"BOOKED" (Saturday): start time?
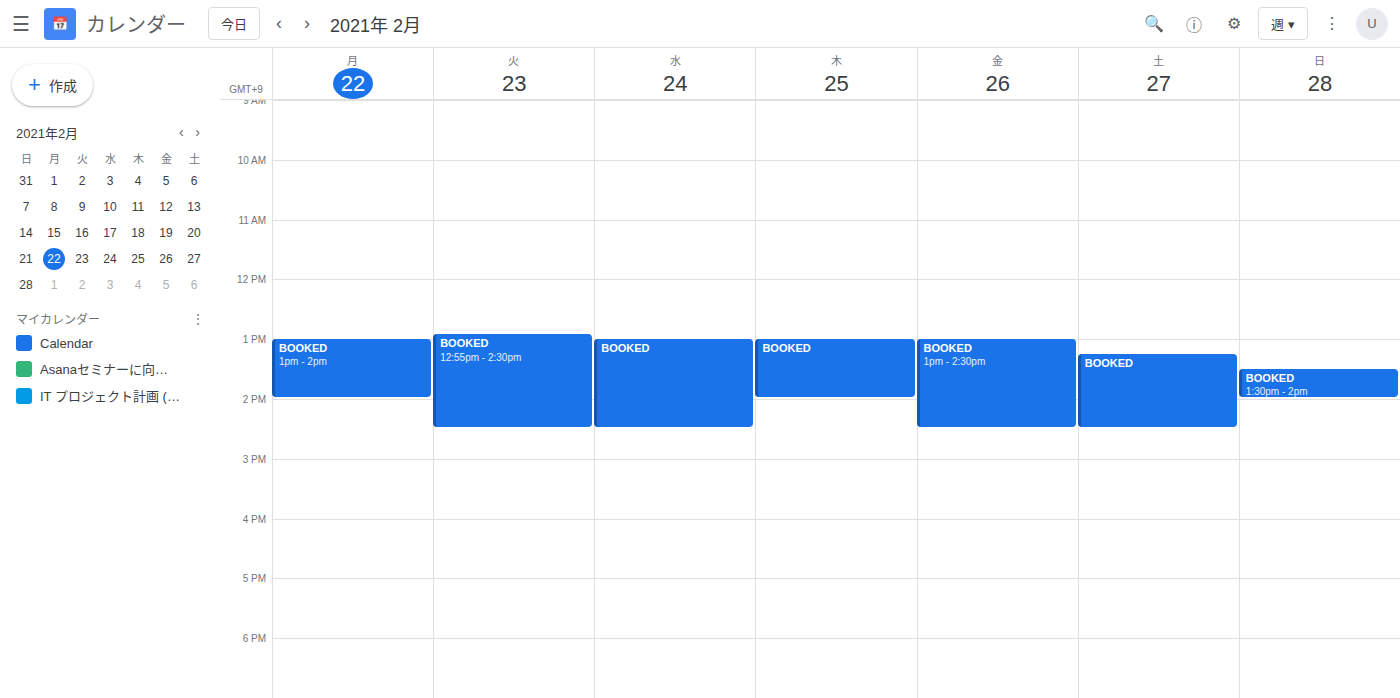
1:15 PM